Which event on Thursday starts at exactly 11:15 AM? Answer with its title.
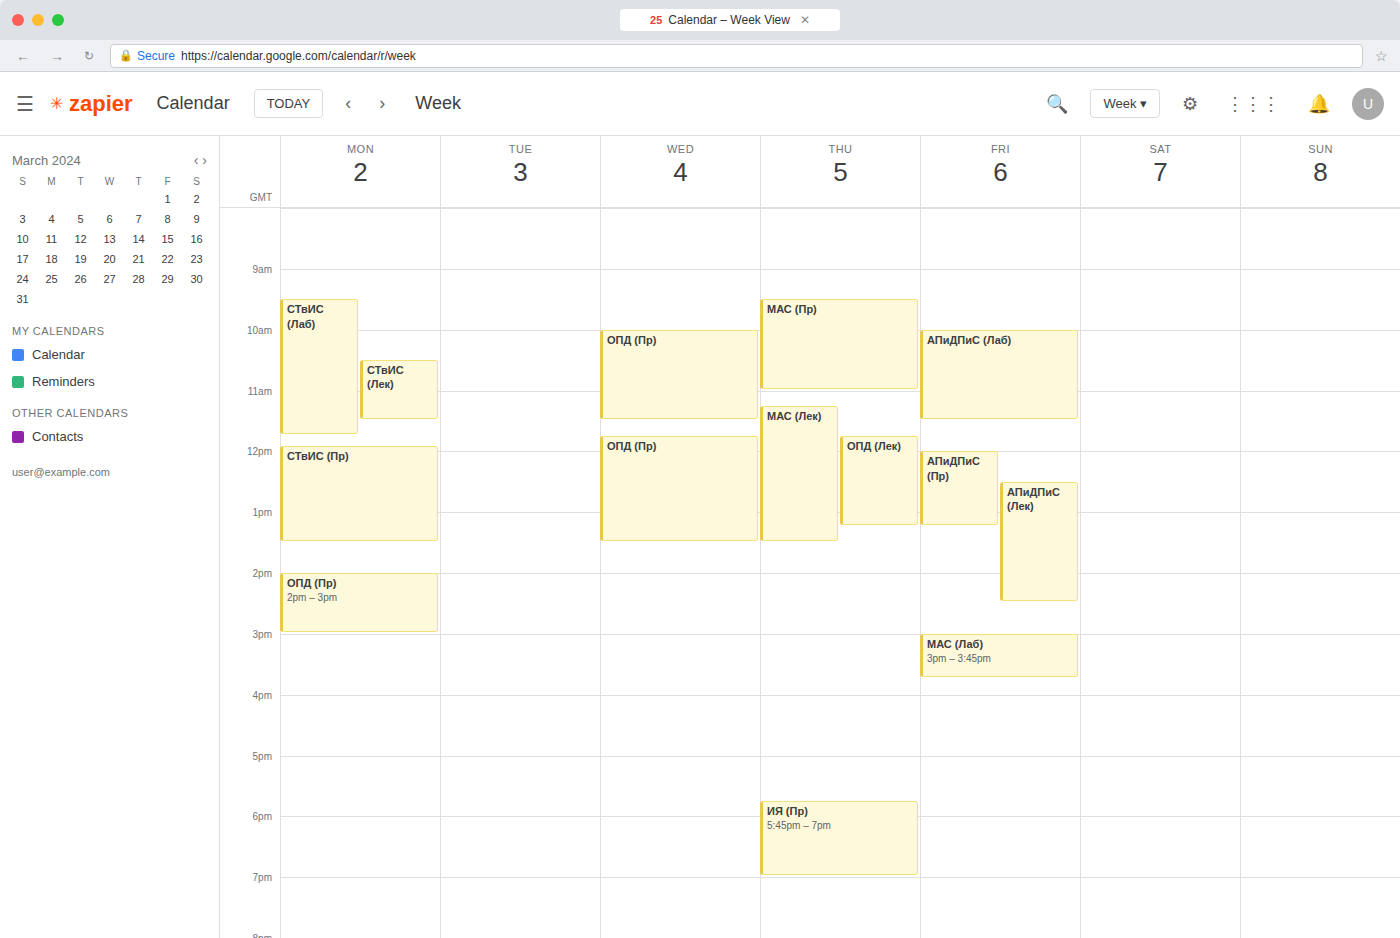
"МАС (Лек)"